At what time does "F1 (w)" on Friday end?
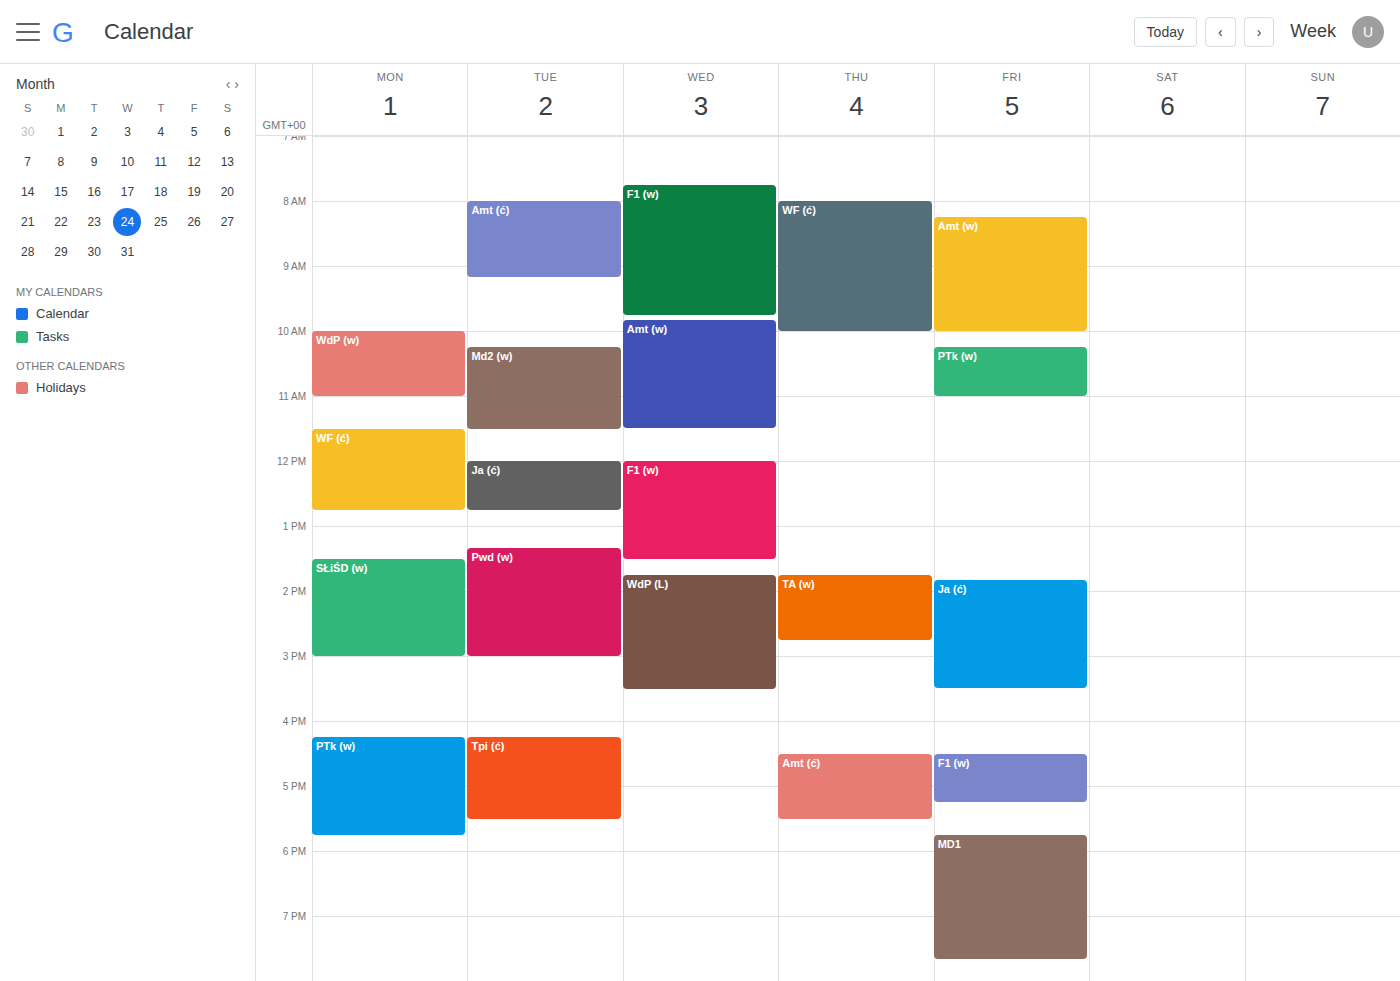
17:15